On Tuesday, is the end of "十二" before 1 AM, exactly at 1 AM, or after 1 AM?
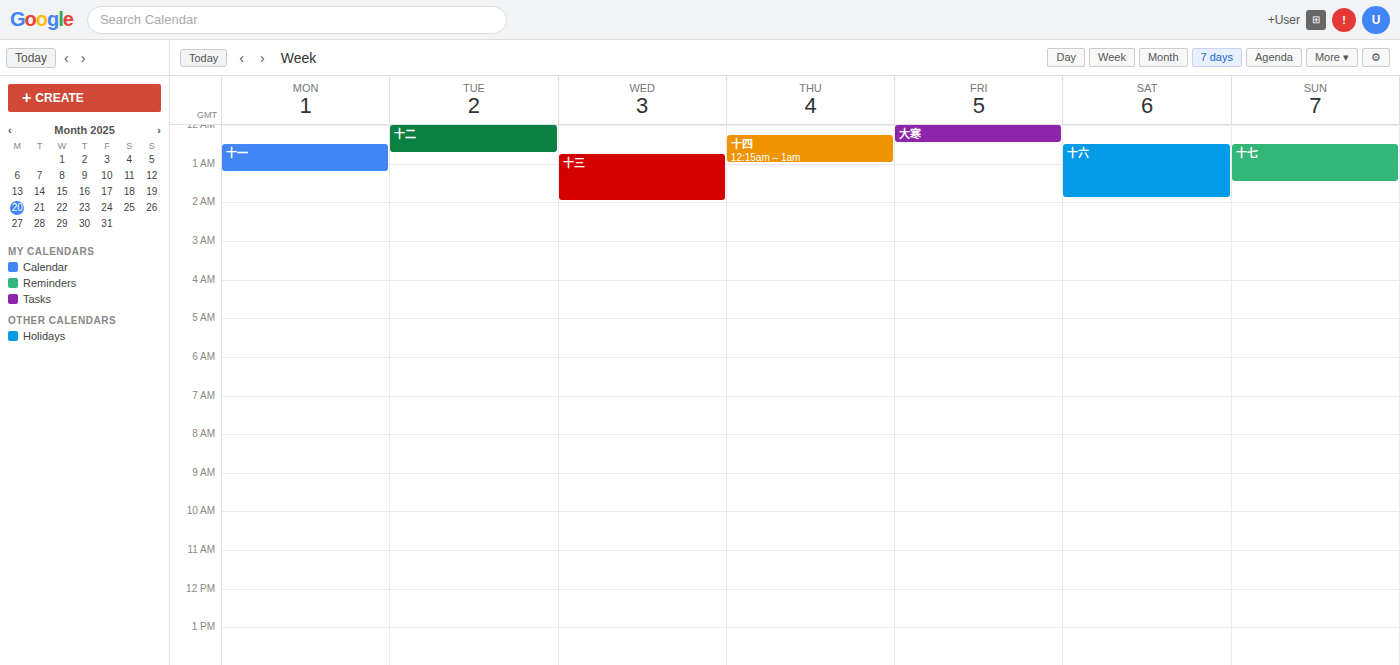
12:45 AM -- before 1 AM, 15 minutes above the 1 AM line.